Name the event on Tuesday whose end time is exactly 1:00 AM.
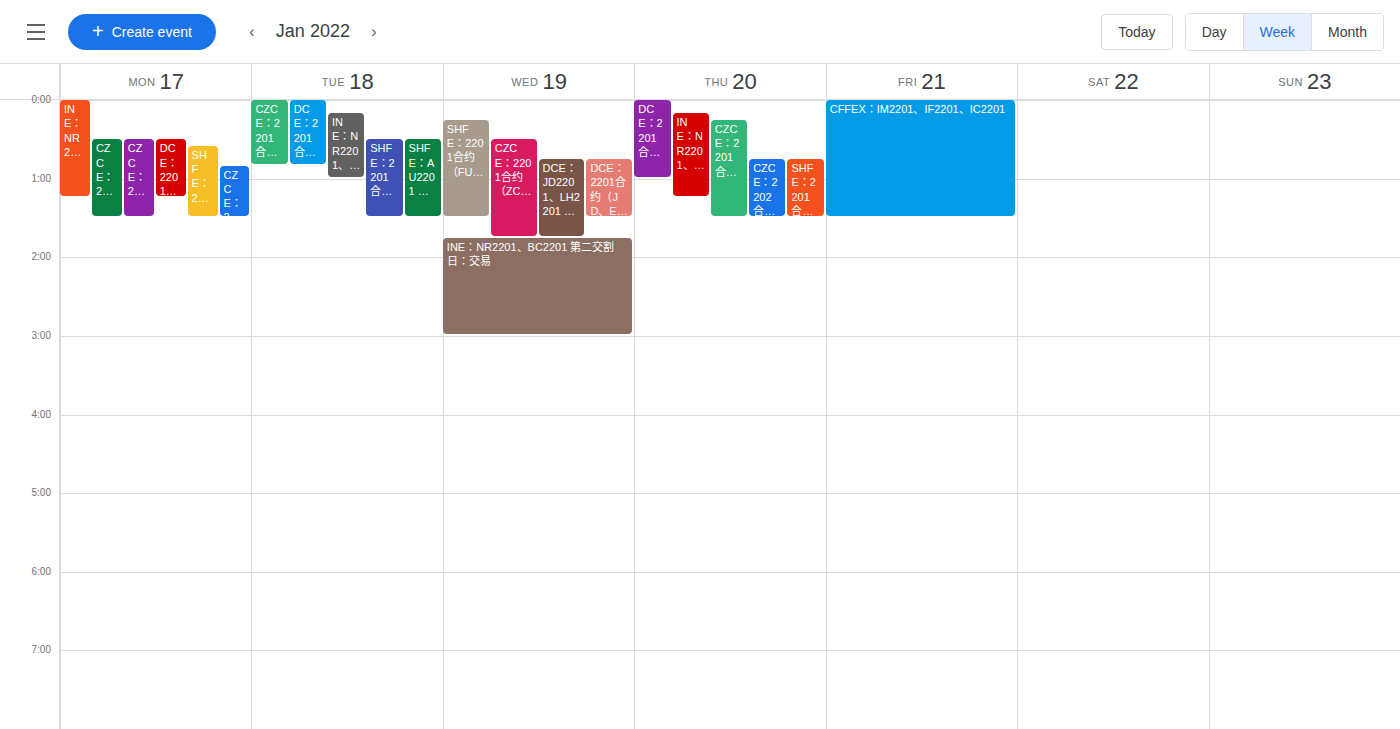
"INE：NR2201、BC2201 第一交割日：买方"